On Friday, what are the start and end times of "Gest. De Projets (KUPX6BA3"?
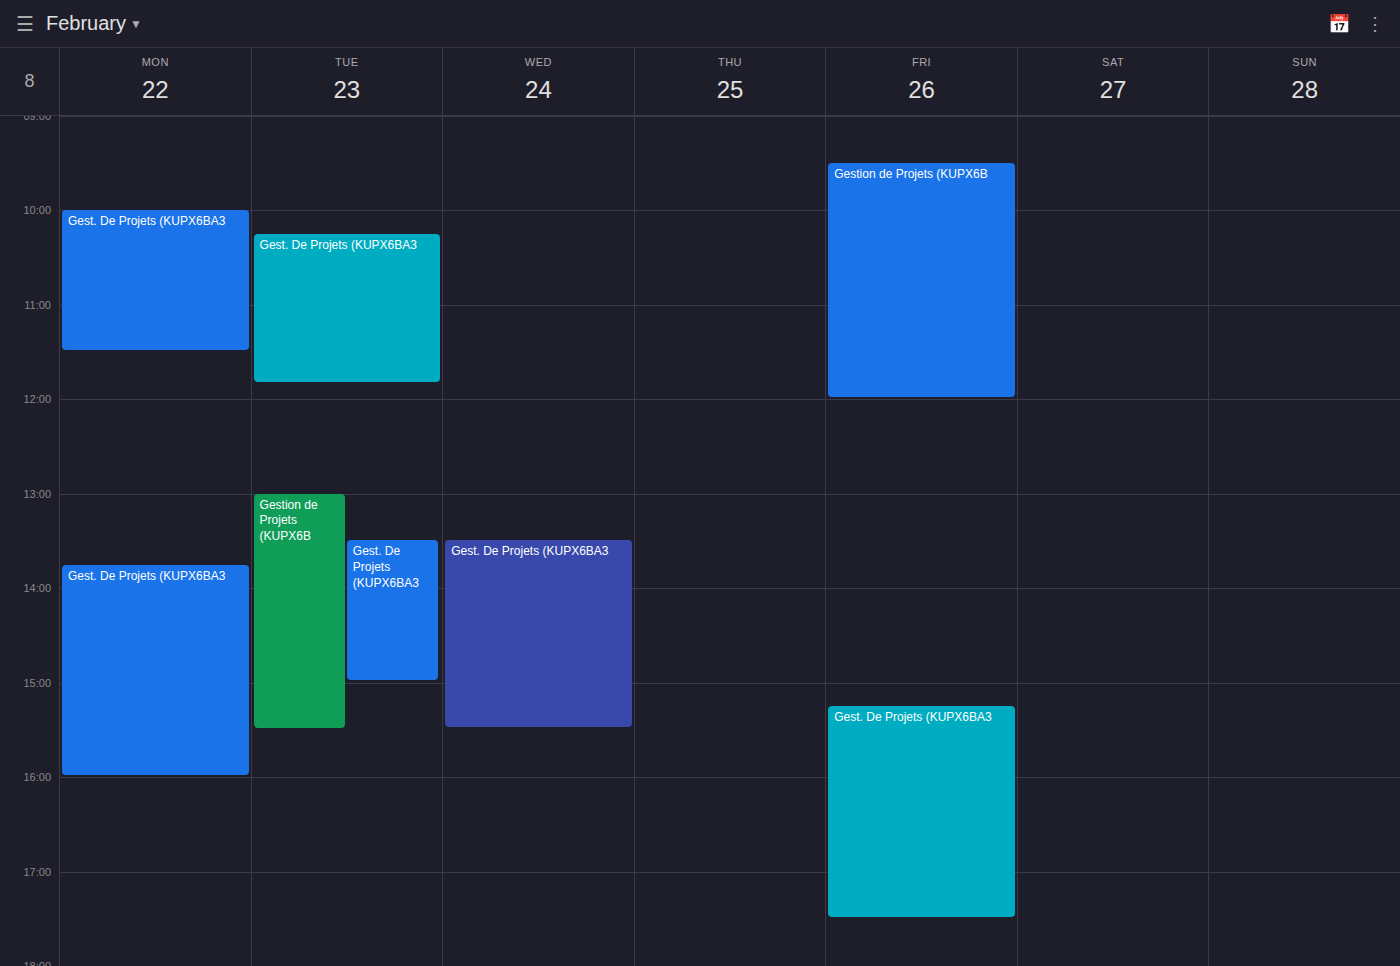
15:15 to 17:30